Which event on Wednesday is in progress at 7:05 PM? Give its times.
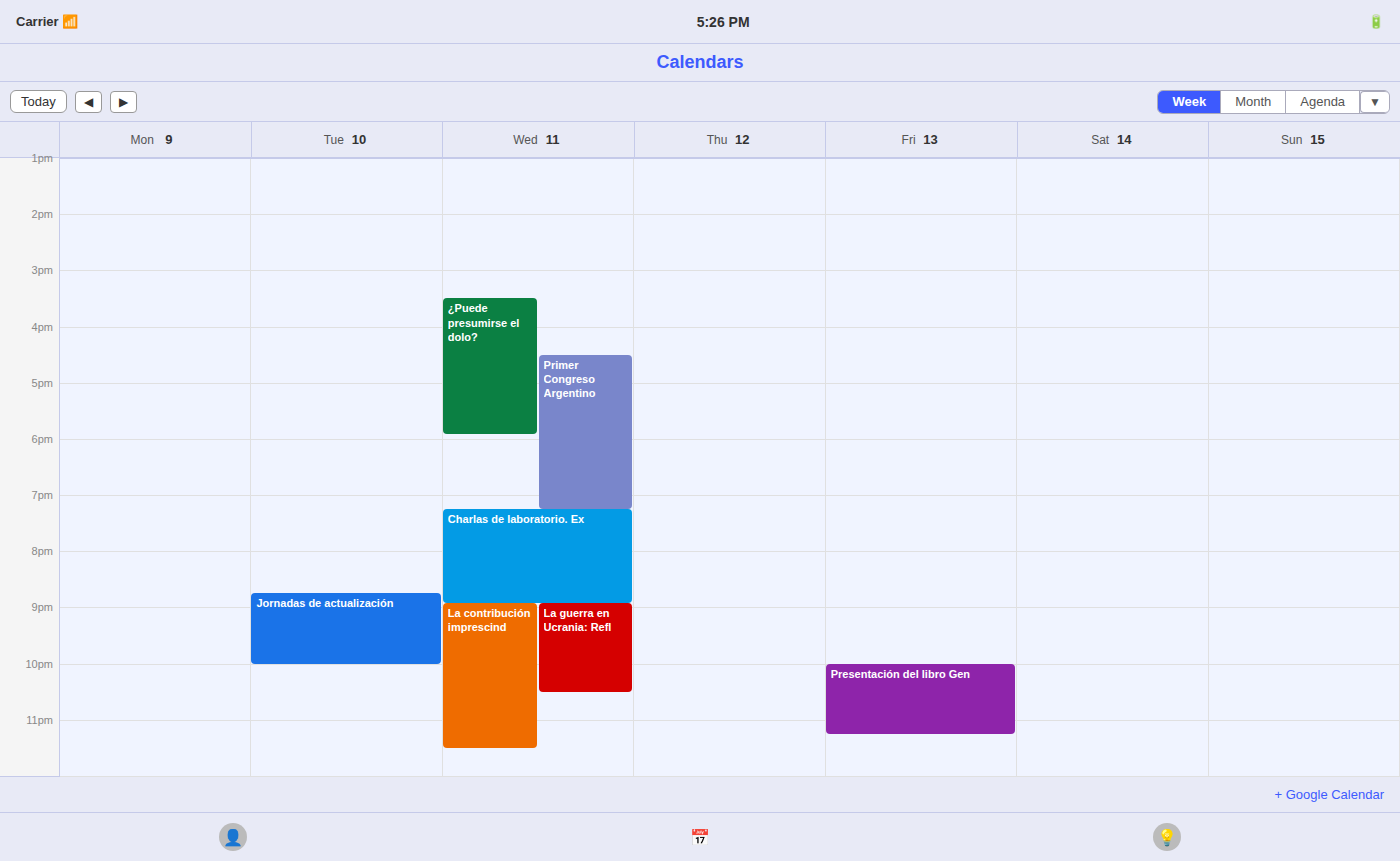
"Primer Congreso Argentino", 4:30 PM to 7:15 PM